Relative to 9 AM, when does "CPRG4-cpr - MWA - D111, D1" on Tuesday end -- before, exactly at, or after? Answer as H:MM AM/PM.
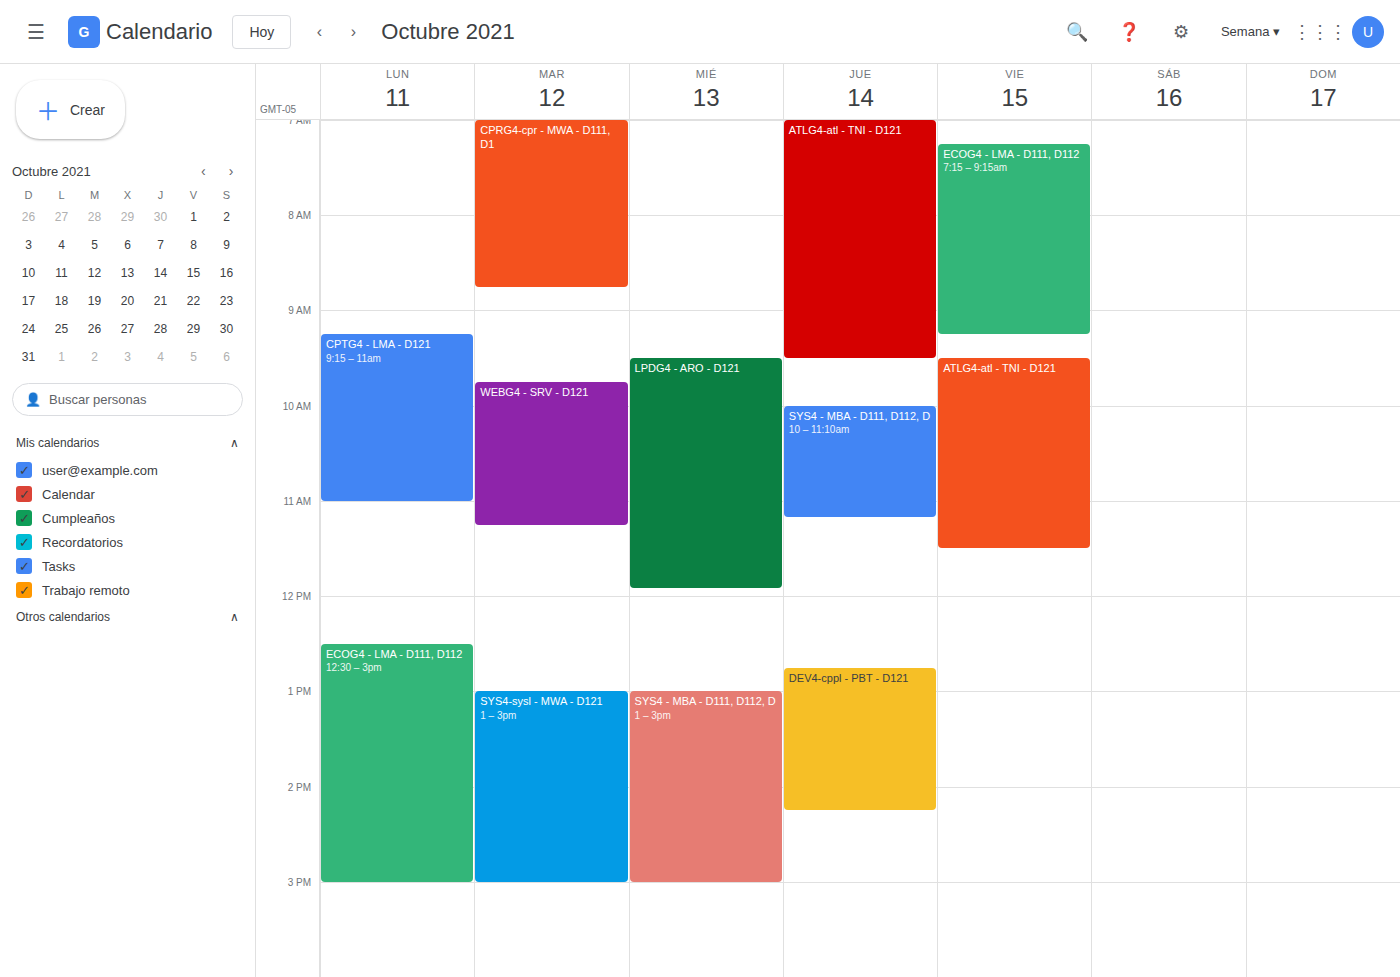
8:45 AM -- before 9 AM, 15 minutes above the 9 AM line.